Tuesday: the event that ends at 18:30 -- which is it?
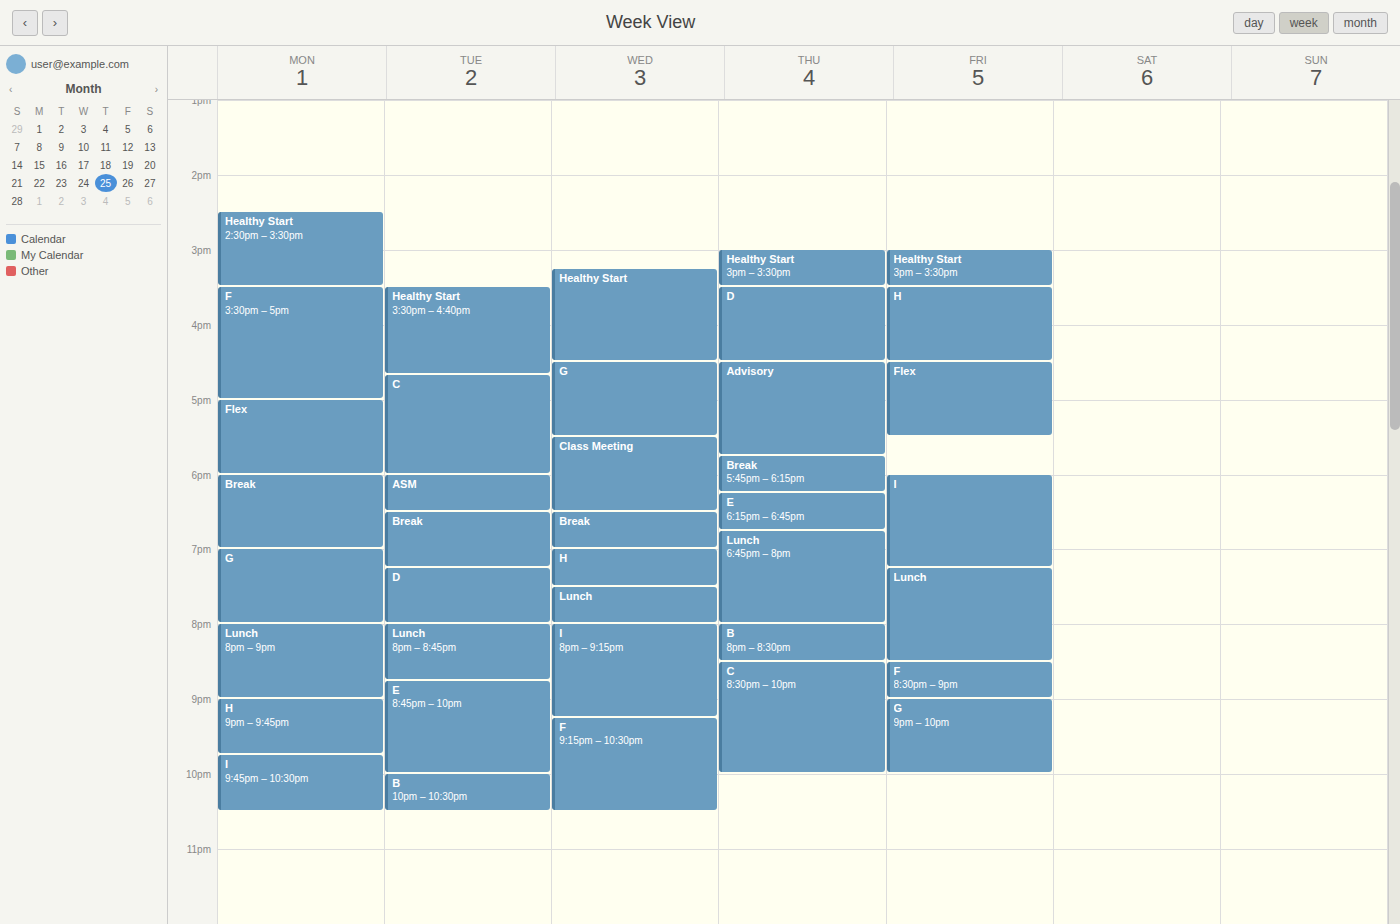
"ASM"